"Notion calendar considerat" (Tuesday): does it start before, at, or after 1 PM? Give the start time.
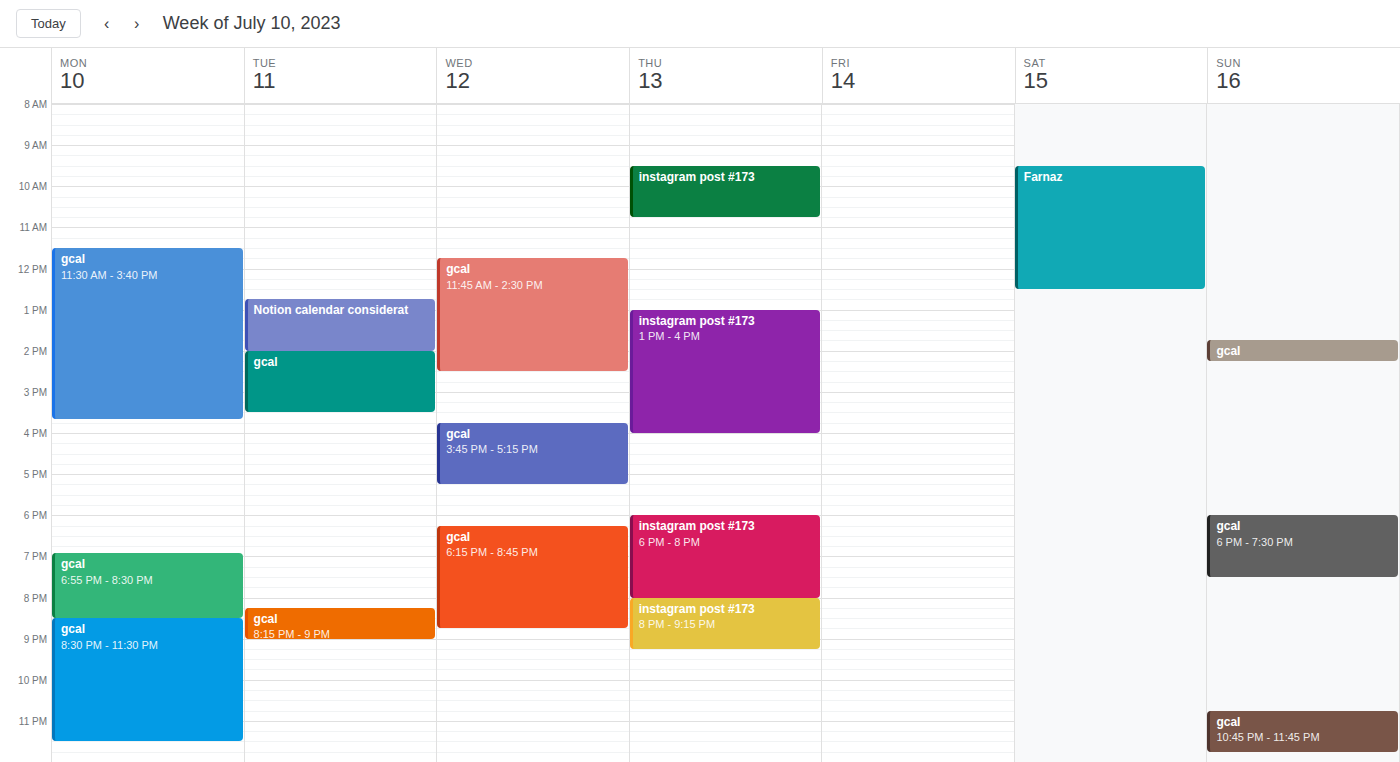
12:45 PM -- before 1 PM, 15 minutes above the 1 PM line.